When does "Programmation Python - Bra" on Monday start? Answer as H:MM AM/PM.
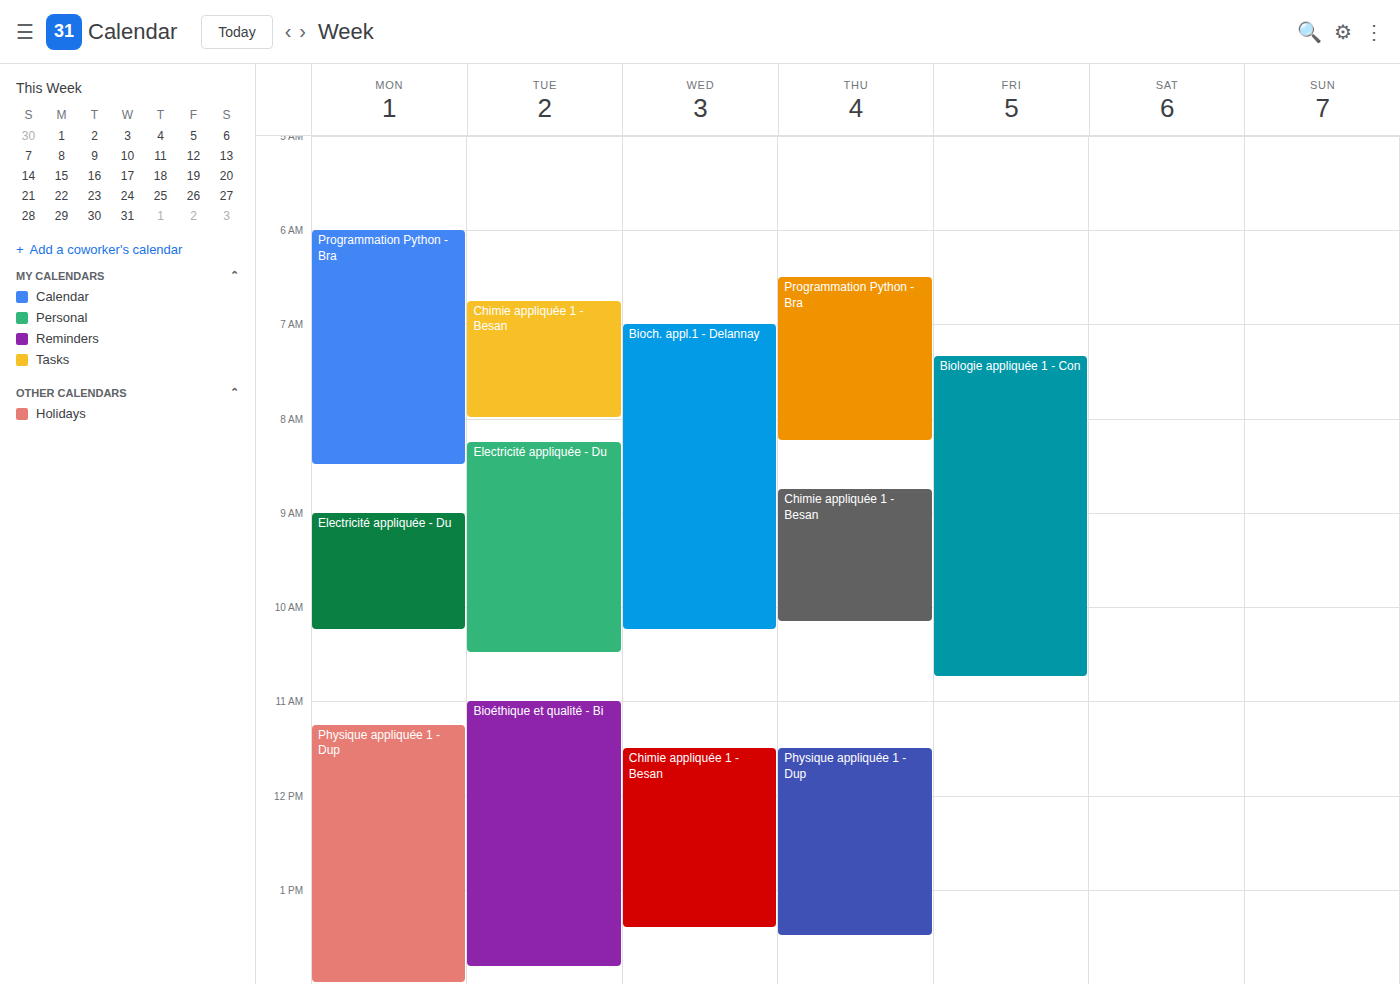
6:00 AM